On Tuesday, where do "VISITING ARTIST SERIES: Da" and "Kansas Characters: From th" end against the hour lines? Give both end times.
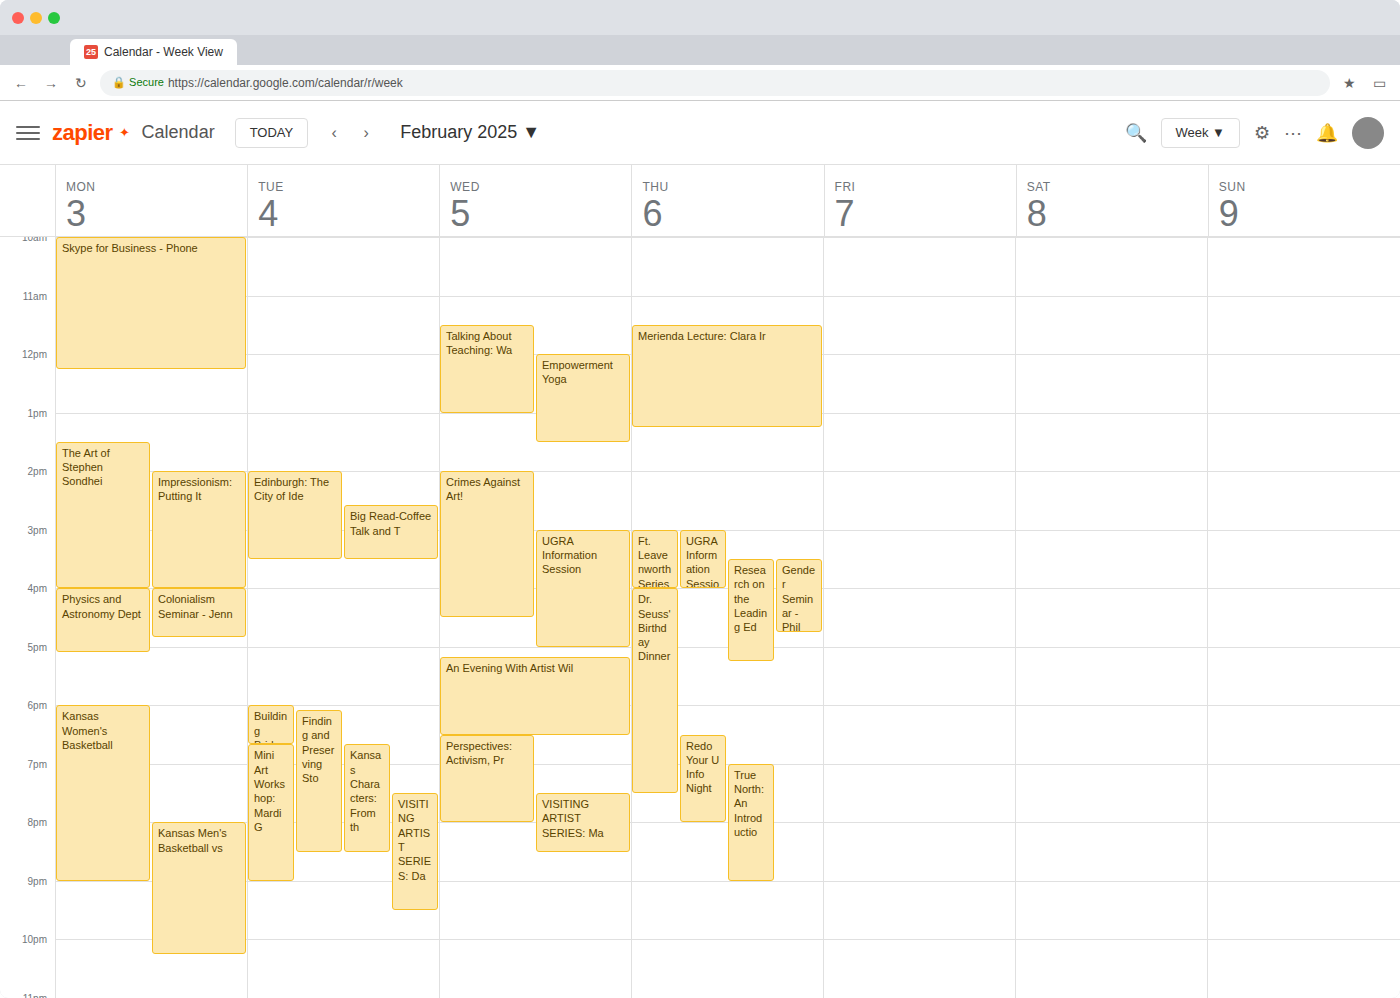
"VISITING ARTIST SERIES: Da": 9:30 PM, halfway between the 9 PM and 10 PM lines. "Kansas Characters: From th": 8:30 PM, halfway between the 8 PM and 9 PM lines.